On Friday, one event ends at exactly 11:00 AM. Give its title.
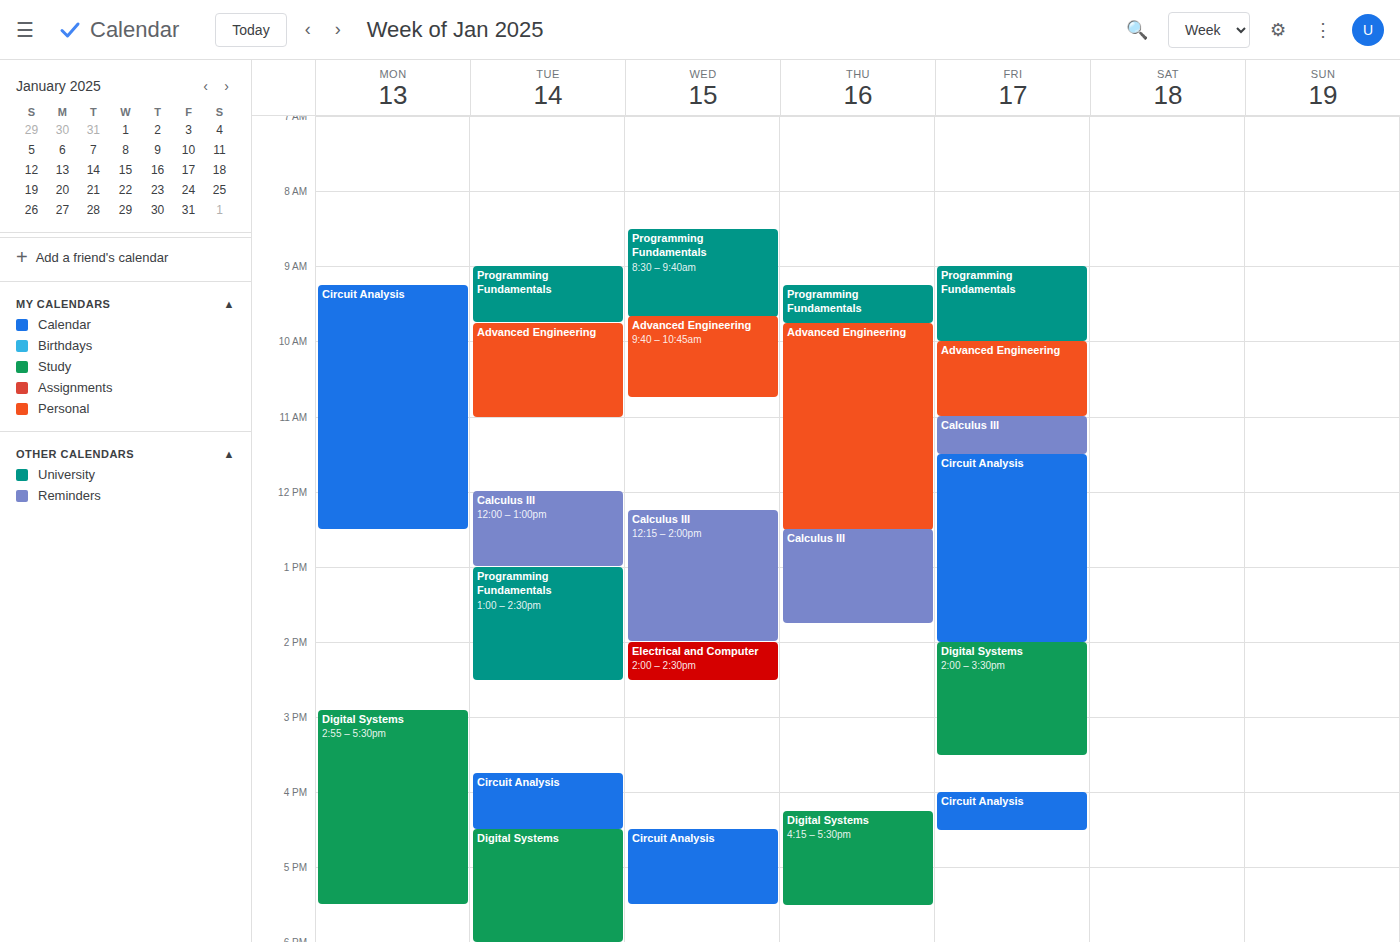
"Advanced Engineering"